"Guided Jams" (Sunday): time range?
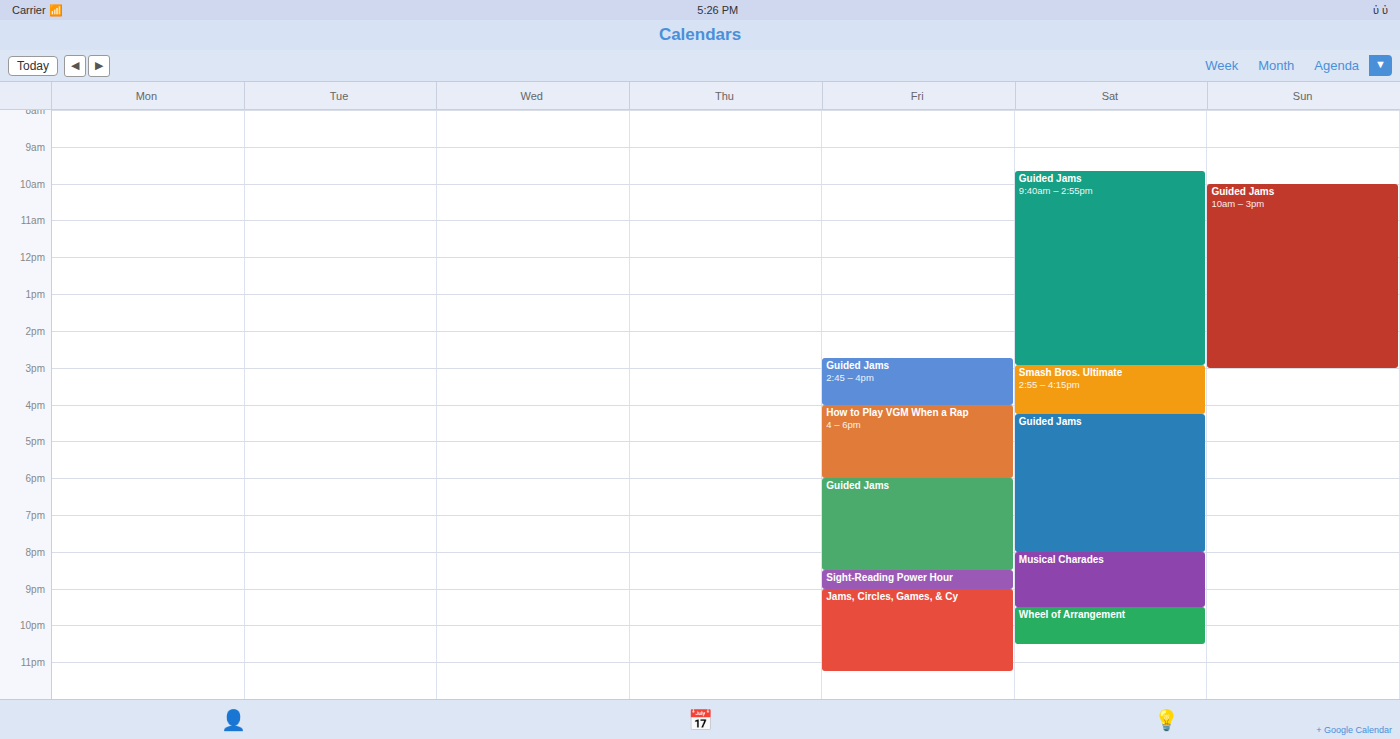
10:00 AM to 3:00 PM